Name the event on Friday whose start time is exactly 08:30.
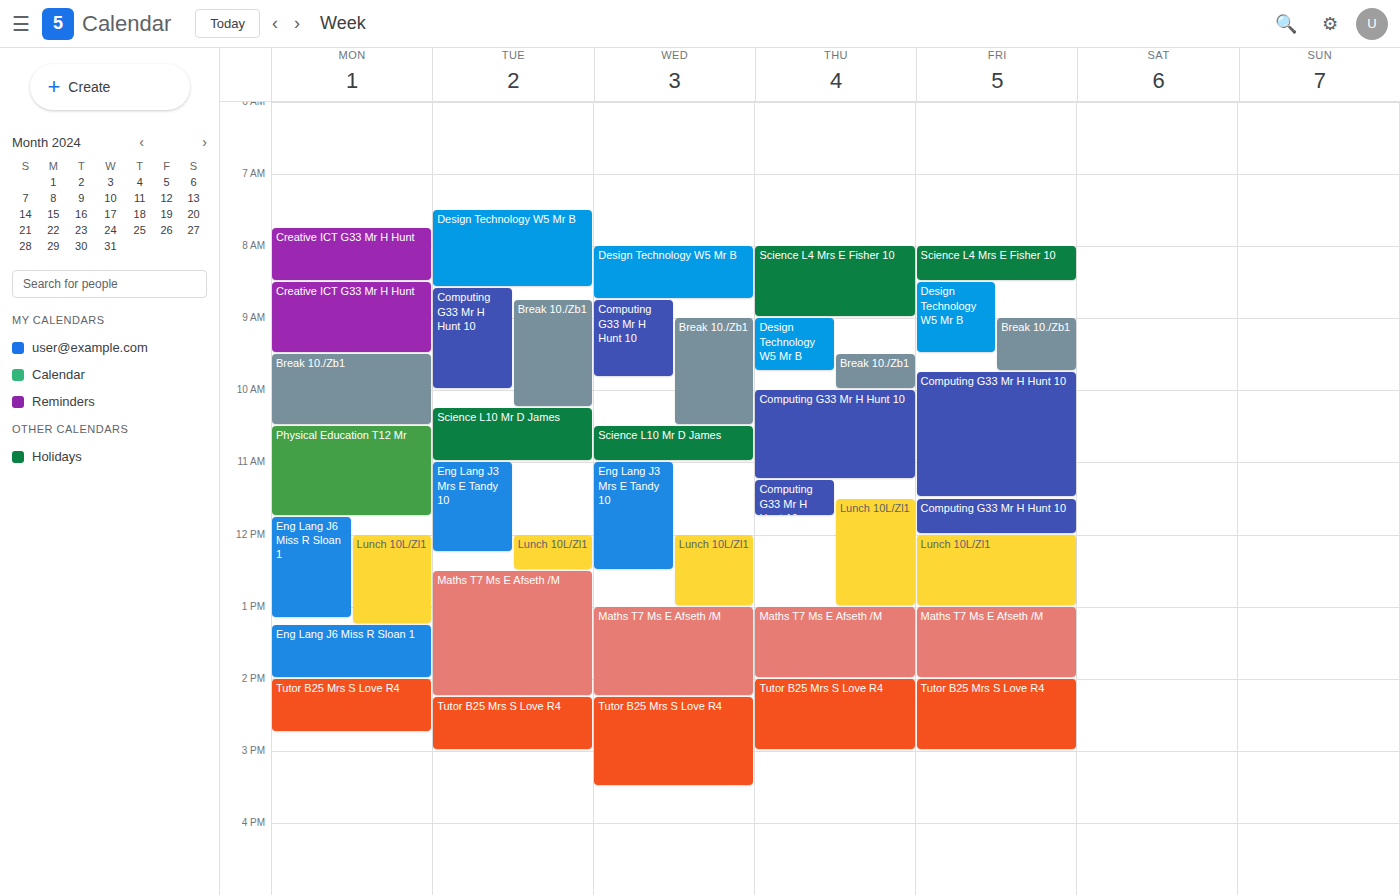
"Design Technology W5 Mr B"